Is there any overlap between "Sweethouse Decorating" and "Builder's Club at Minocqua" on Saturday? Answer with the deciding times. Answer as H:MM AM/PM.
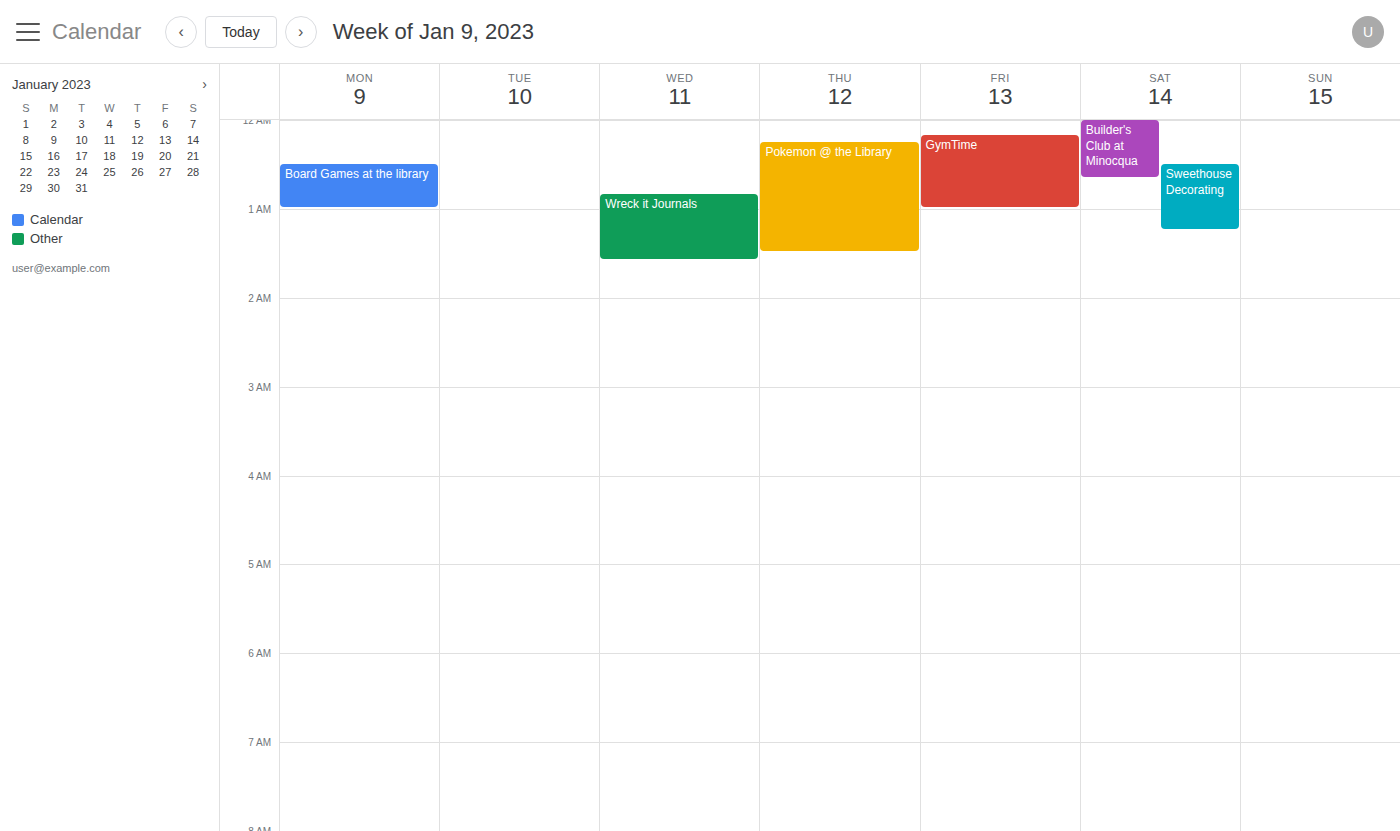
"Sweethouse Decorating" starts at 12:30 AM, before "Builder's Club at Minocqua" ends at 12:40 AM -- they overlap.